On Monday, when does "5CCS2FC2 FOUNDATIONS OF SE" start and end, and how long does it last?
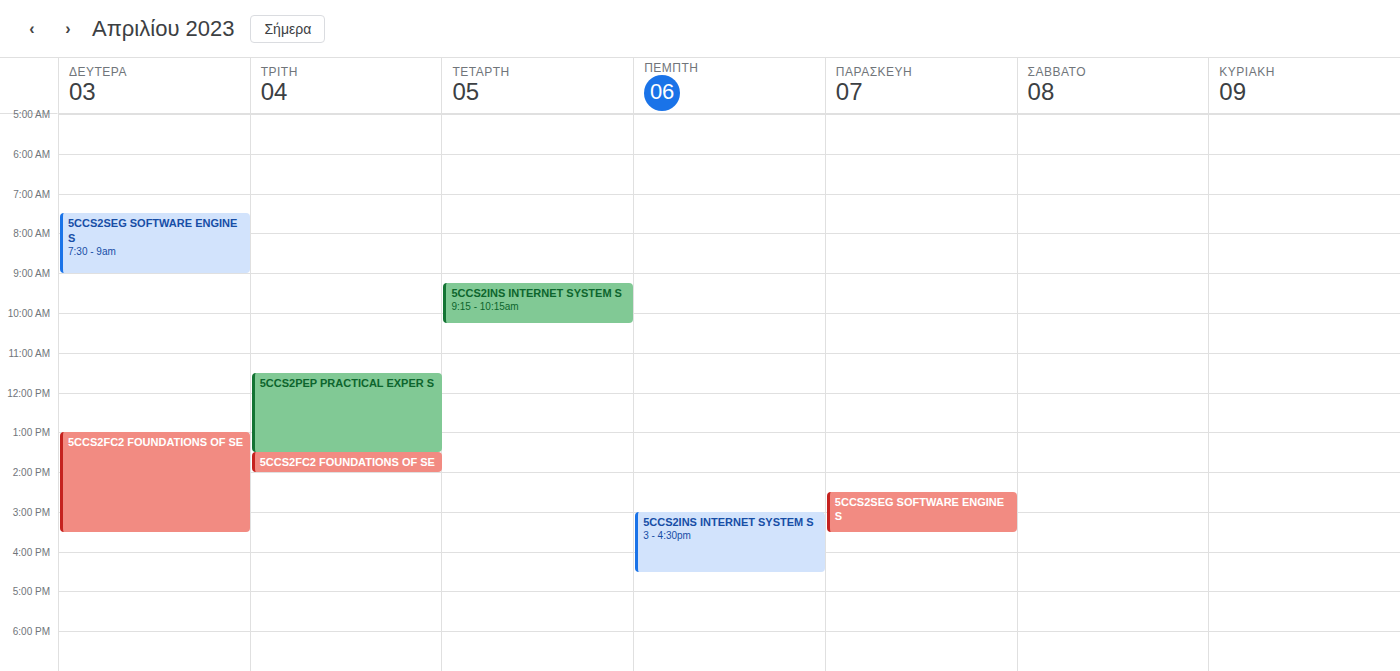
1:00 PM to 3:30 PM, 2 hours 30 minutes